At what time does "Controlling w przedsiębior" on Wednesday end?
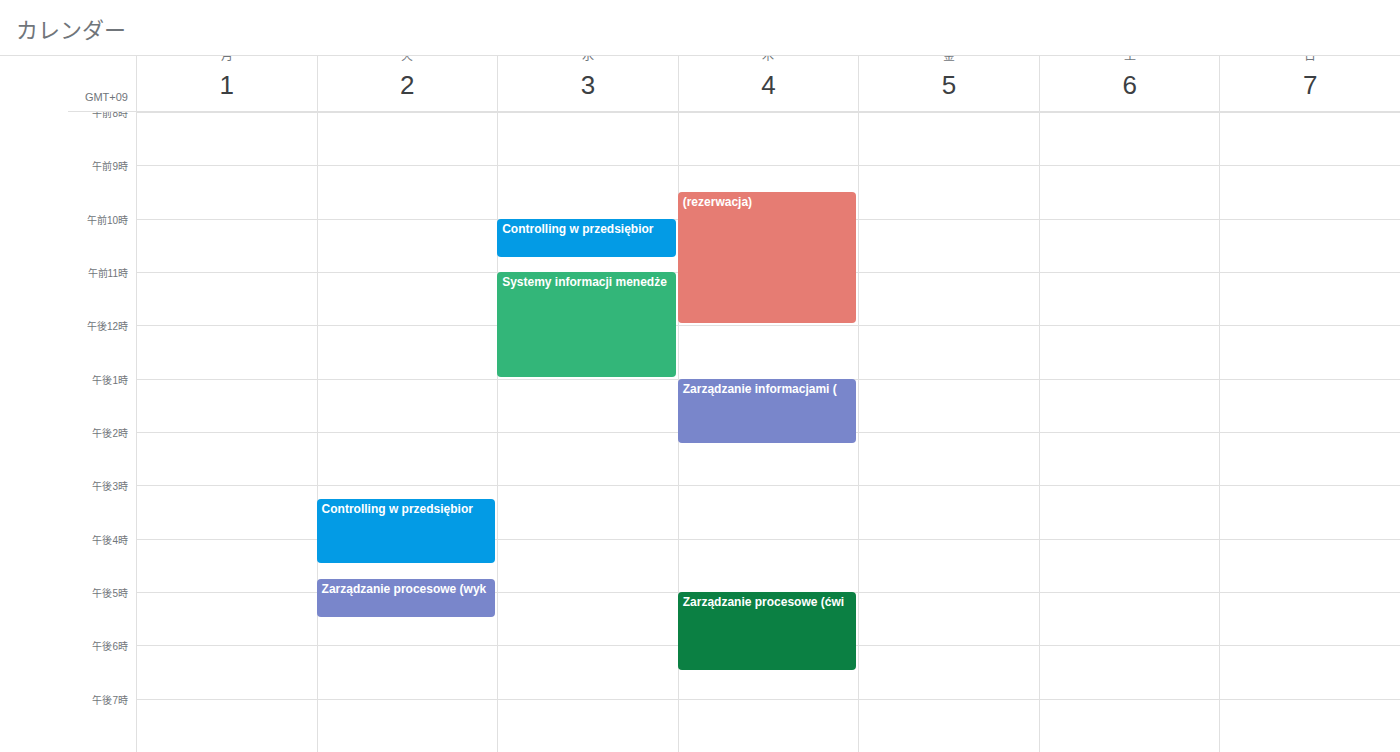
10:45